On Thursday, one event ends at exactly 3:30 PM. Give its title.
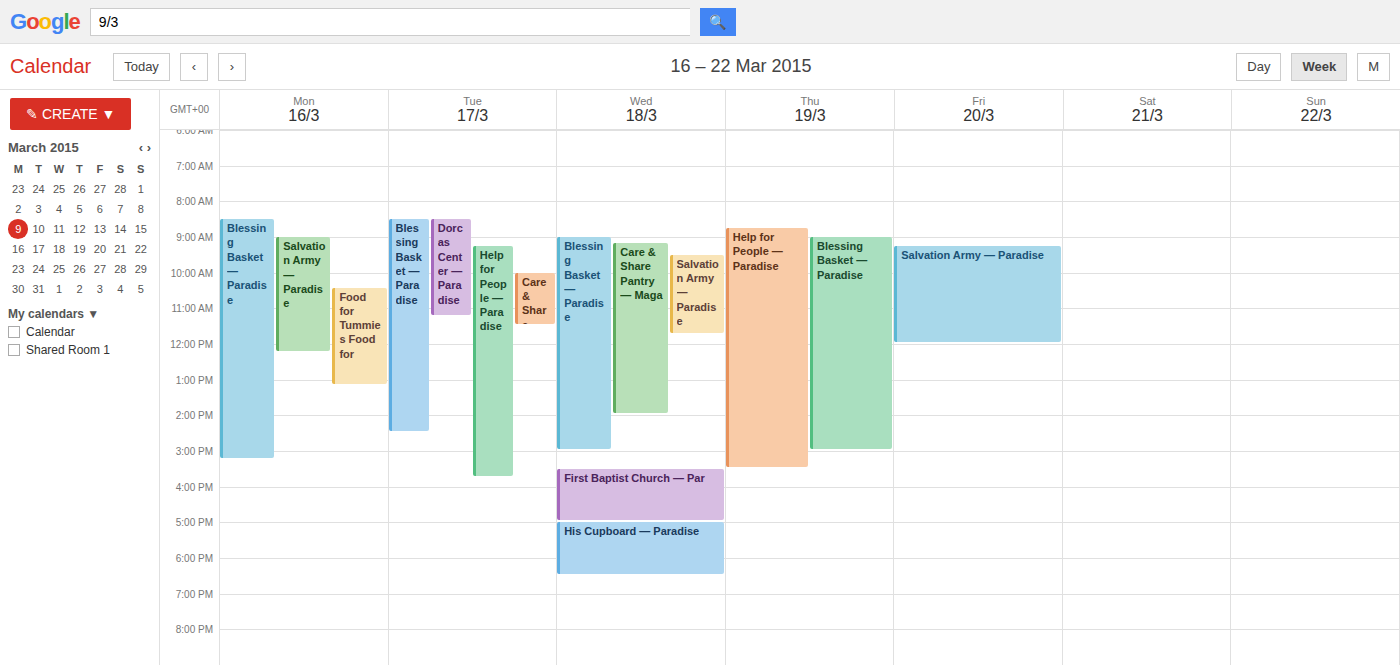
"Help for People — Paradise"